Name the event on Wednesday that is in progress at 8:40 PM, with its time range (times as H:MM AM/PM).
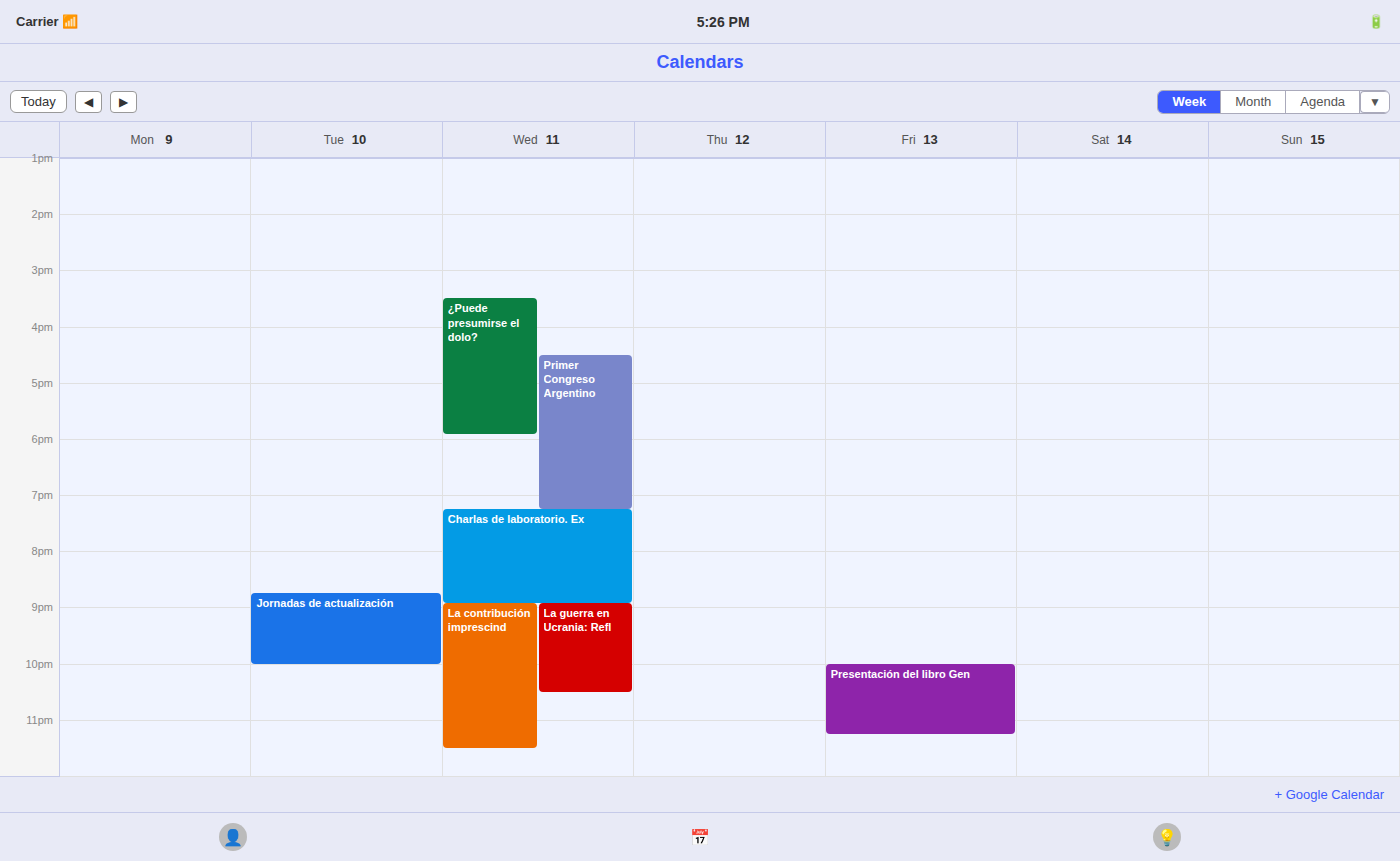
"Charlas de laboratorio. Ex", 7:15 PM to 8:55 PM